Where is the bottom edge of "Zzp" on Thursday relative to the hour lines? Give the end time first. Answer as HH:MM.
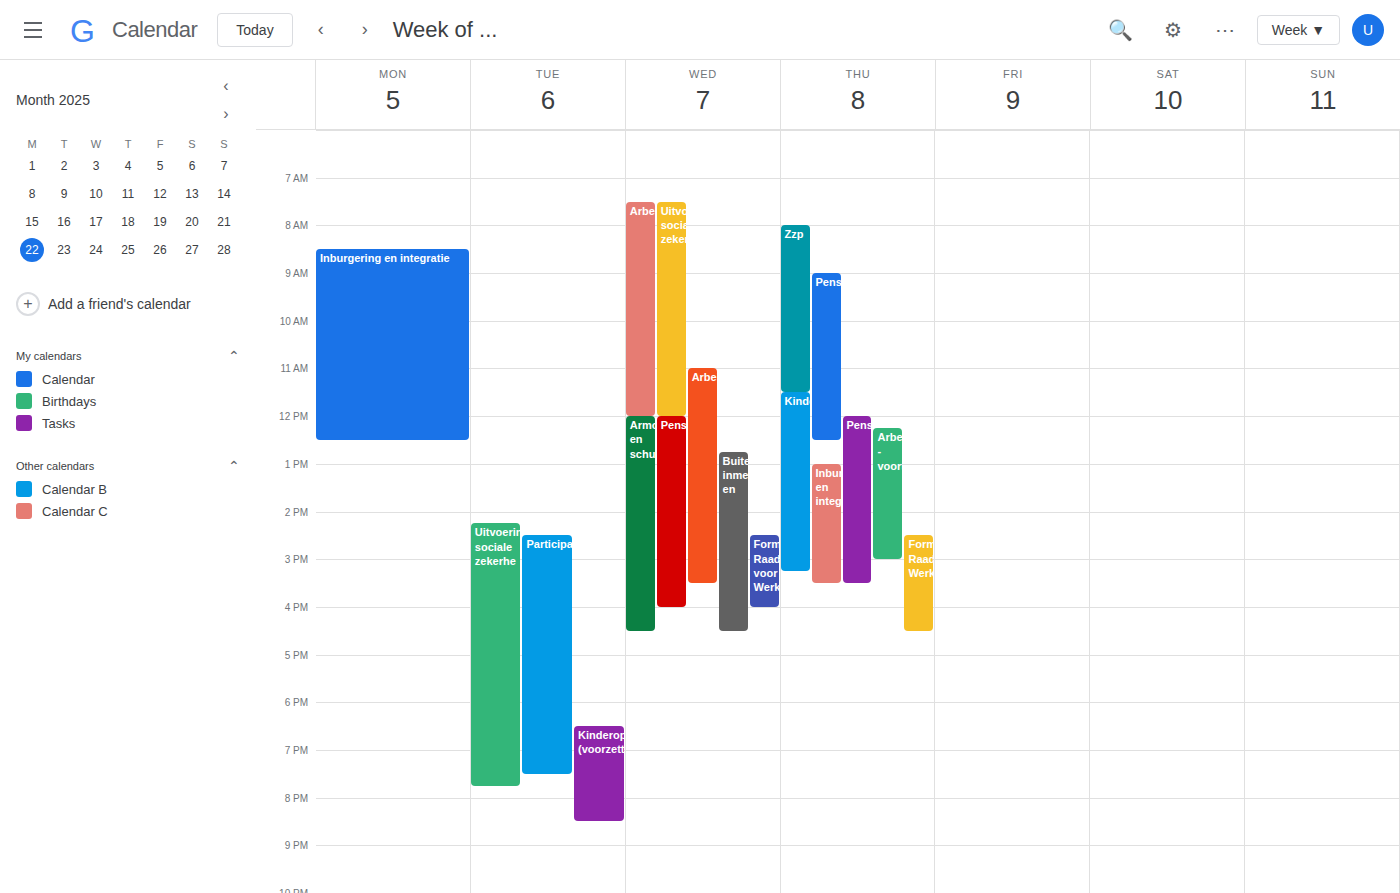
11:30 -- halfway between the 11:00 and 12:00 lines.